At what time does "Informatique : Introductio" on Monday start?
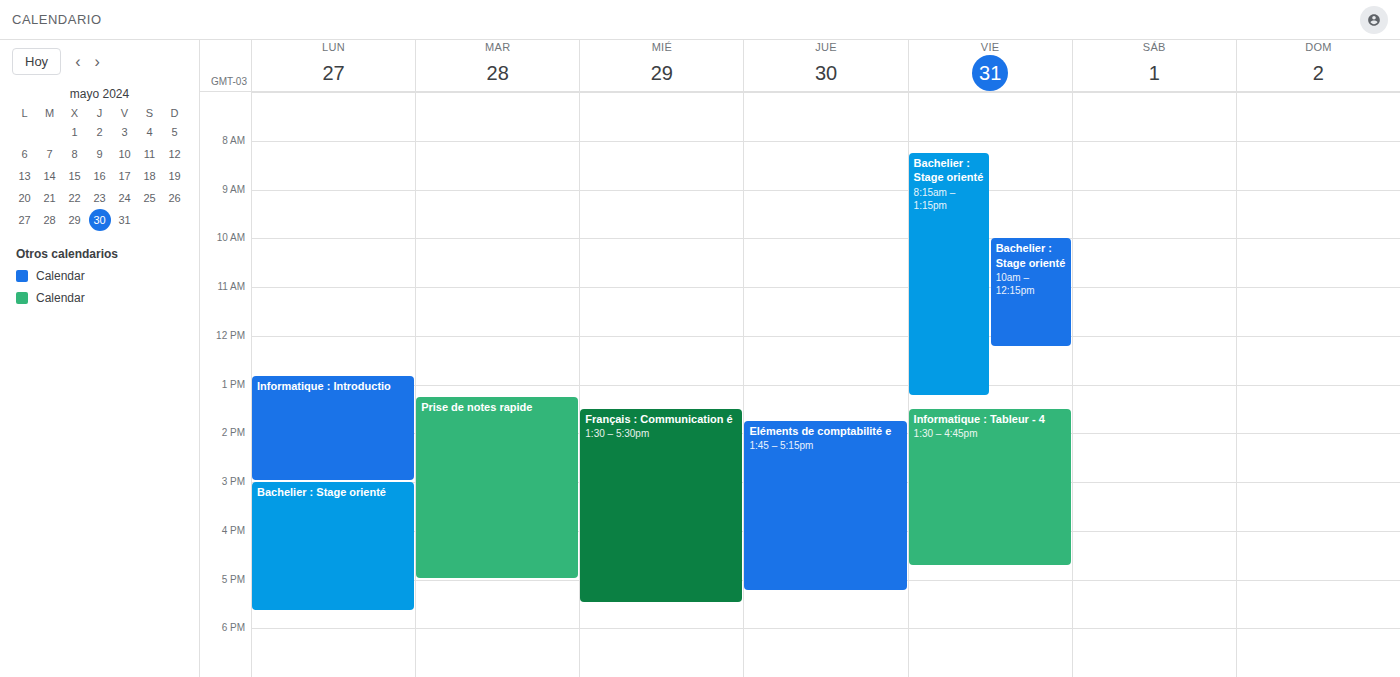
12:50 PM